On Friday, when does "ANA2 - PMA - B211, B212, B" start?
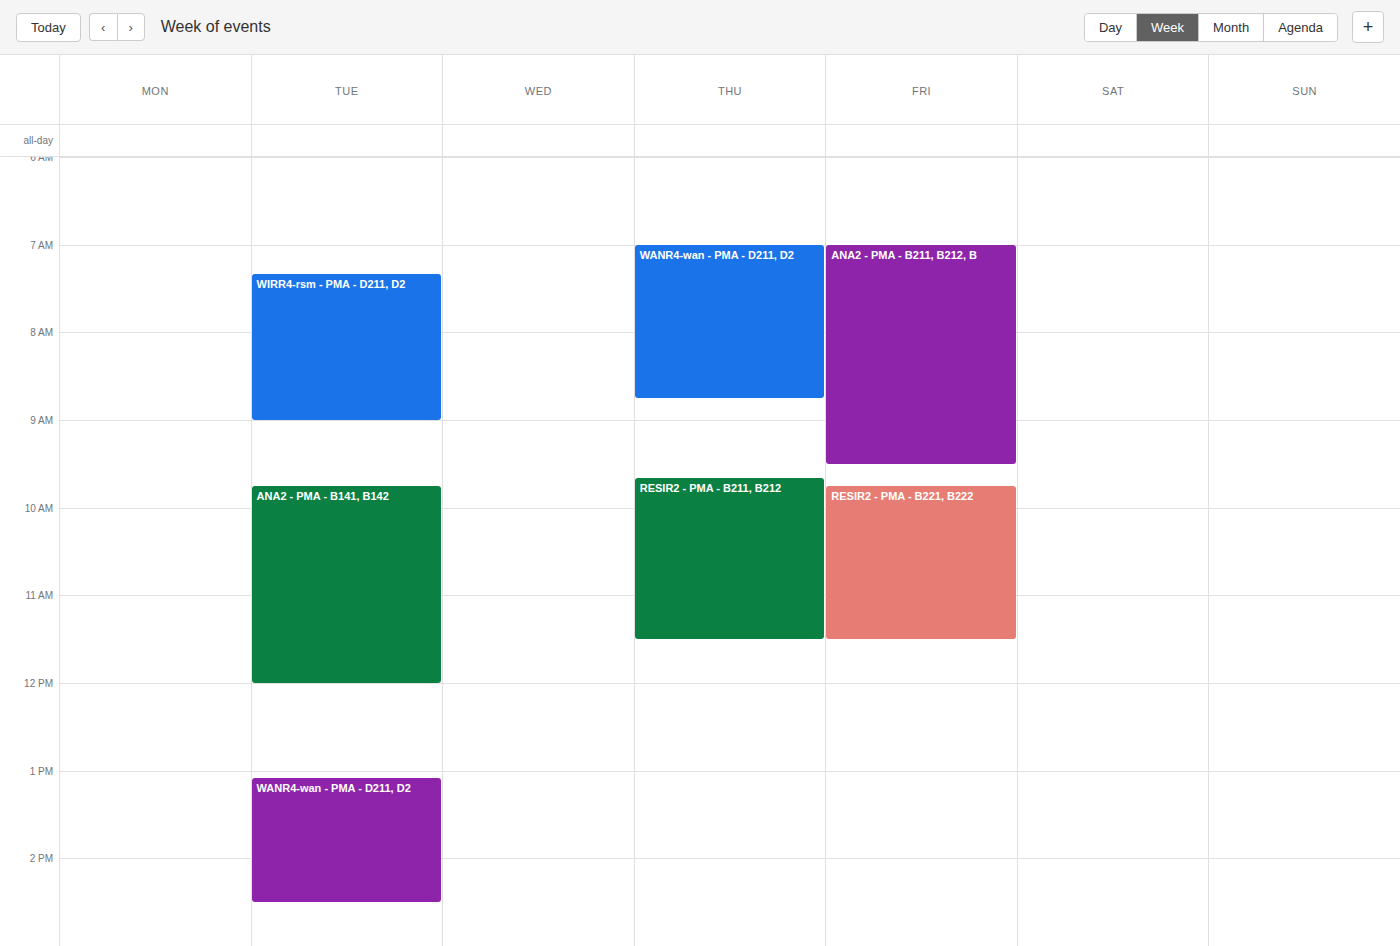
7:00 AM